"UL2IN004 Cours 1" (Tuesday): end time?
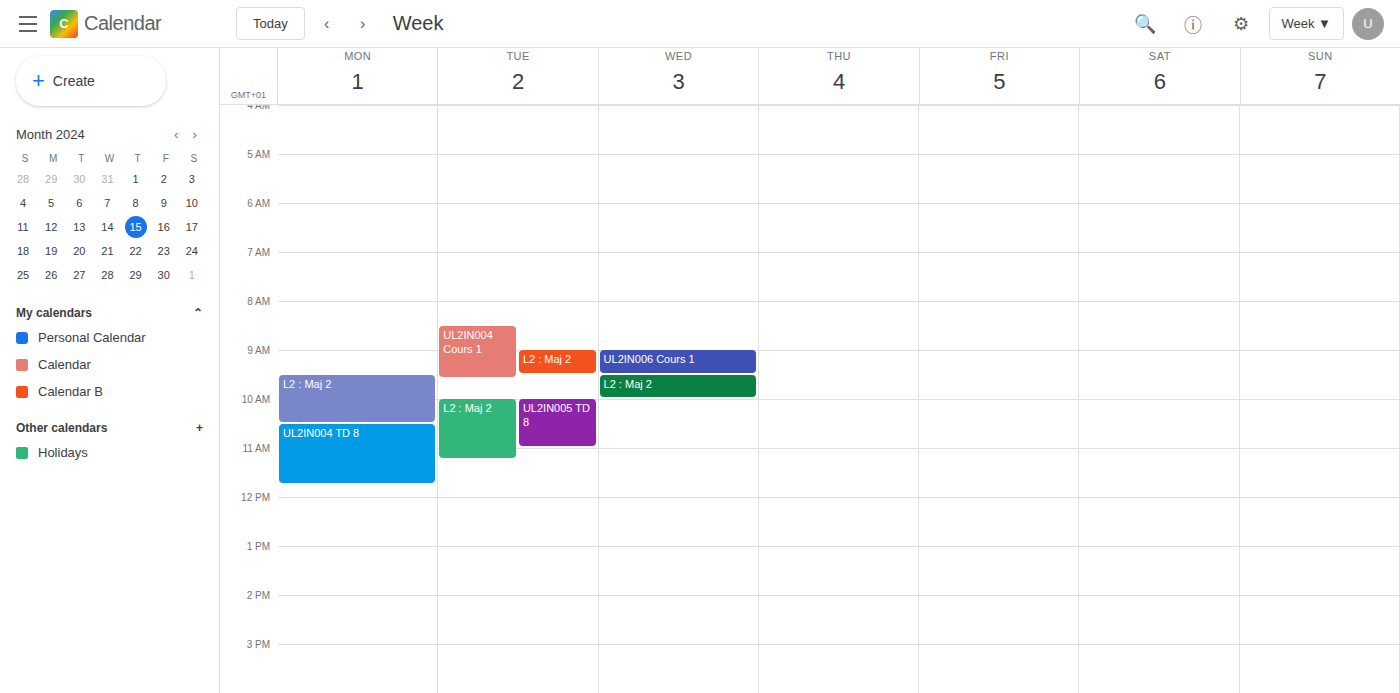
09:35